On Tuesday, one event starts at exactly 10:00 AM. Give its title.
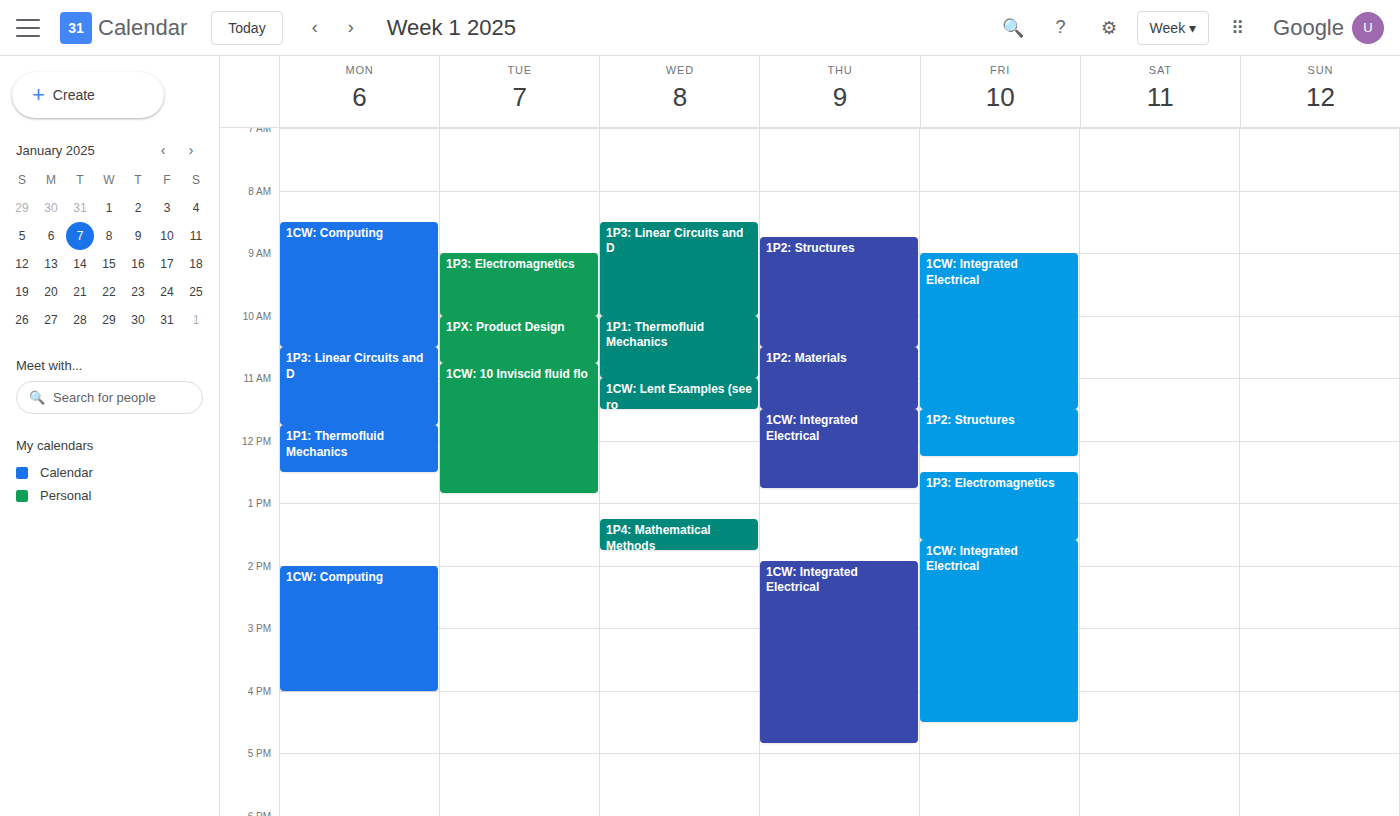
"1PX: Product Design"